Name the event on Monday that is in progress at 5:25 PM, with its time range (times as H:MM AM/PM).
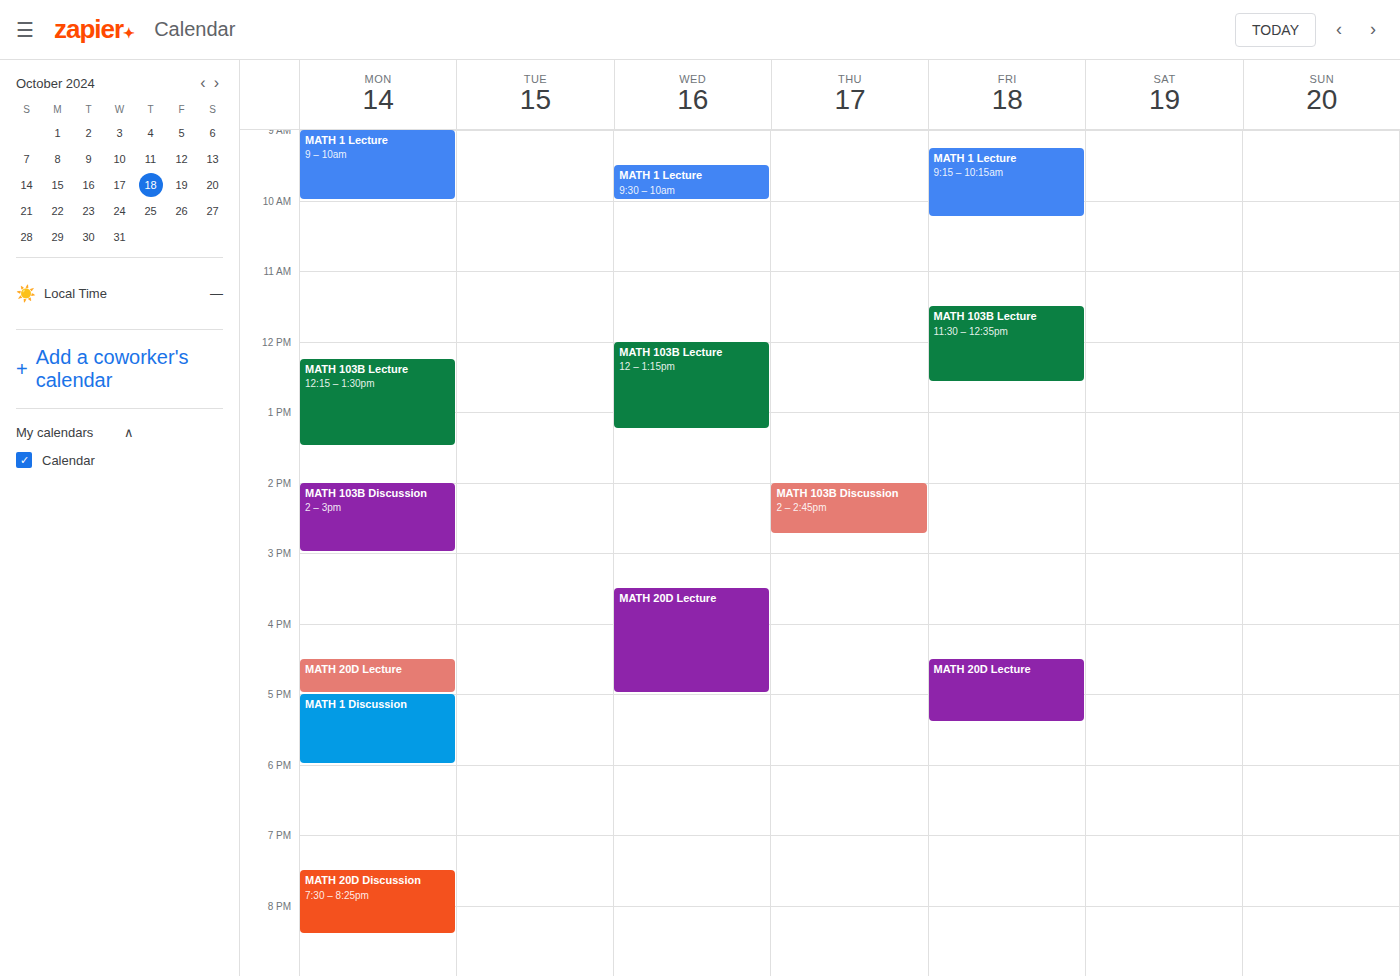
"MATH 1 Discussion", 5:00 PM to 6:00 PM